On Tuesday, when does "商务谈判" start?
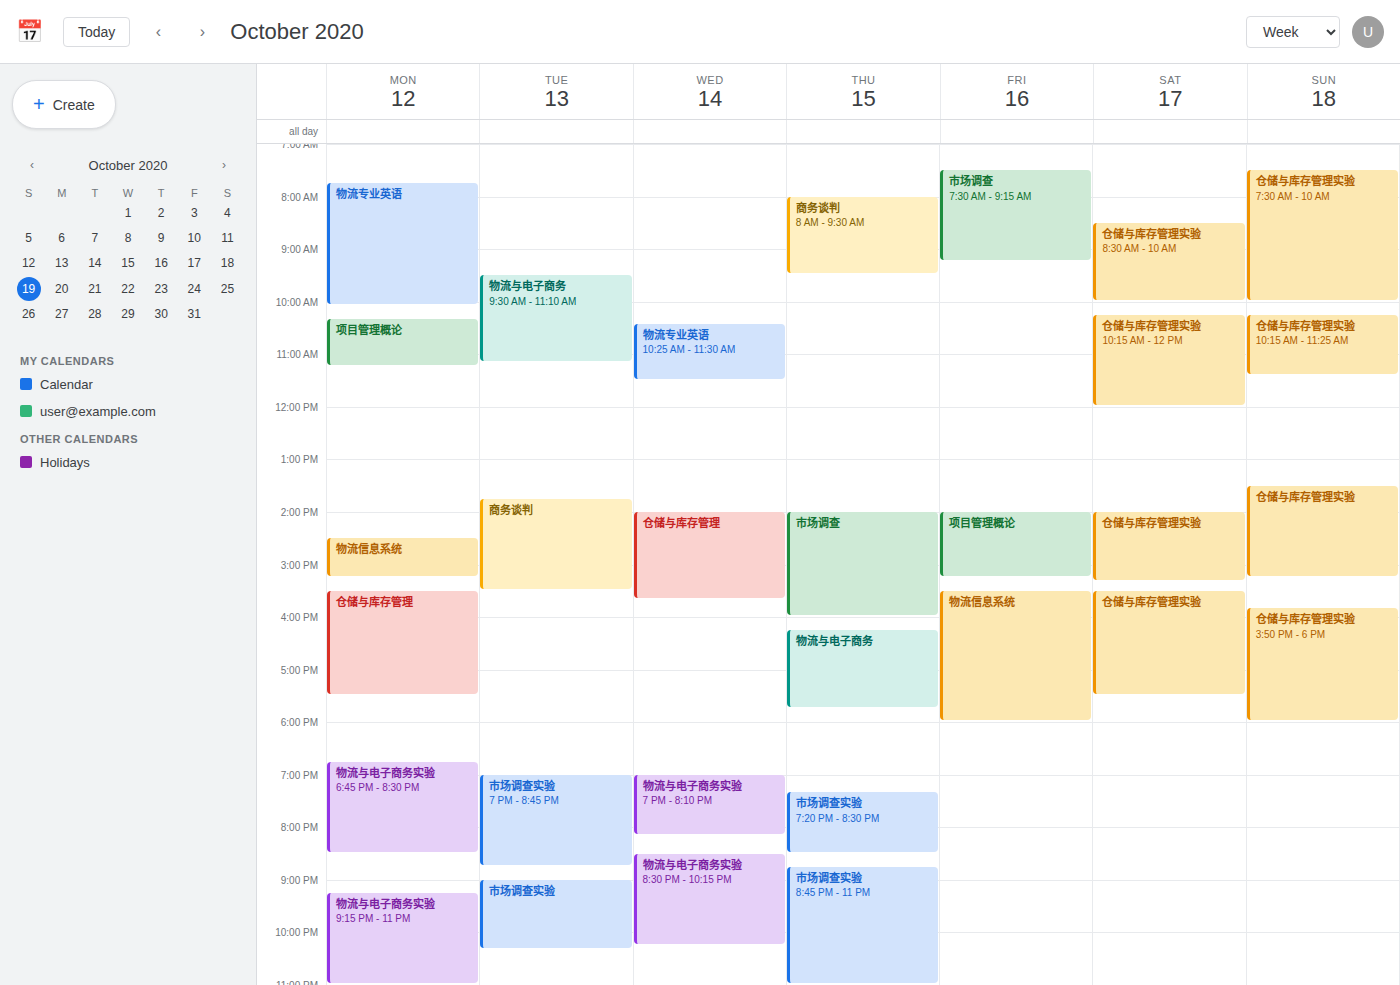
1:45 PM